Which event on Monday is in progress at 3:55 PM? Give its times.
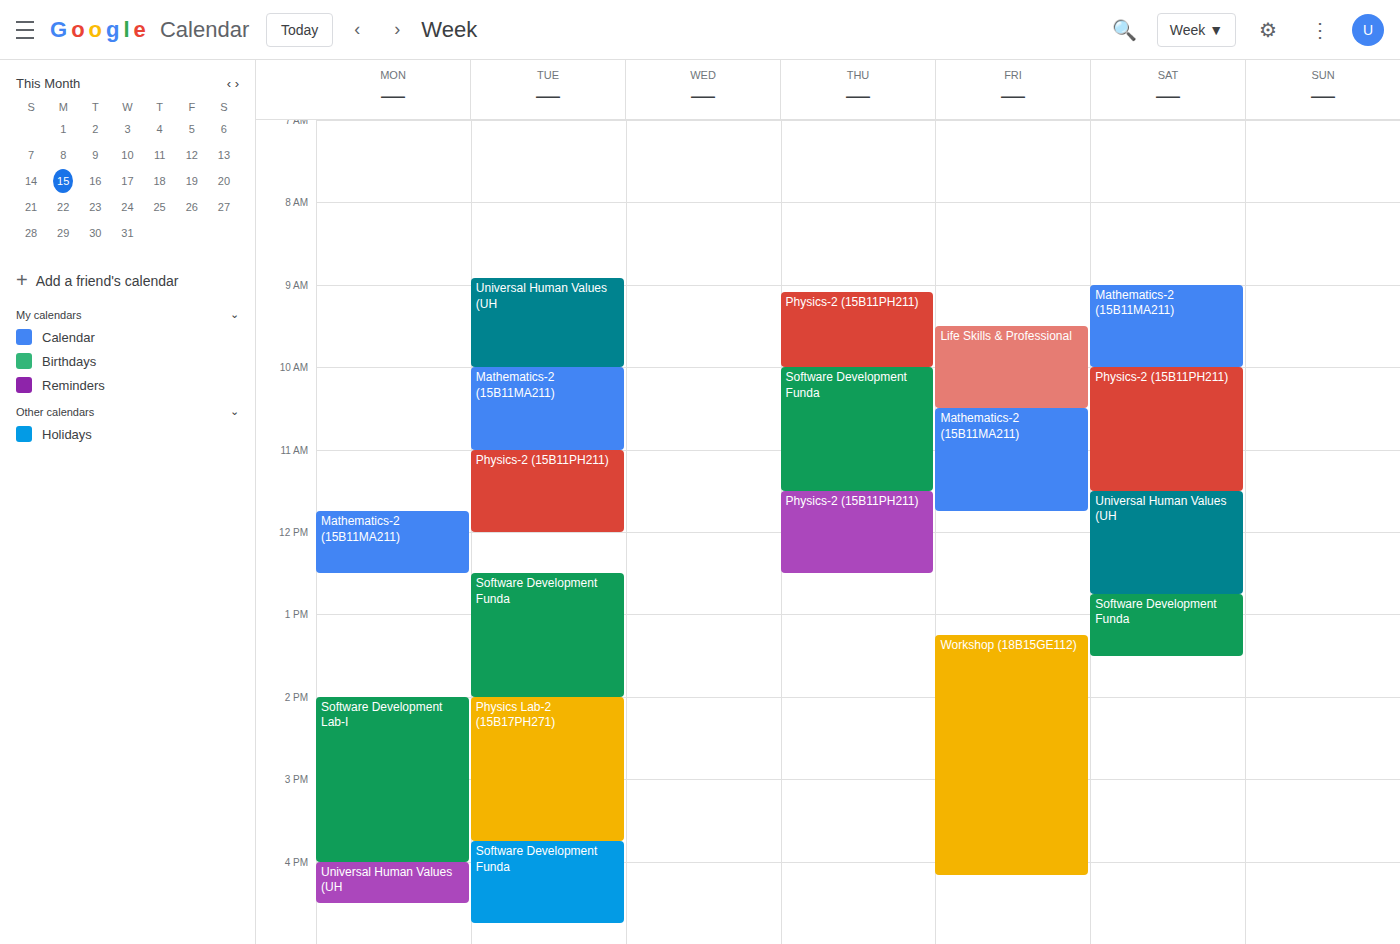
"Software Development Lab-I", 2:00 PM to 4:00 PM